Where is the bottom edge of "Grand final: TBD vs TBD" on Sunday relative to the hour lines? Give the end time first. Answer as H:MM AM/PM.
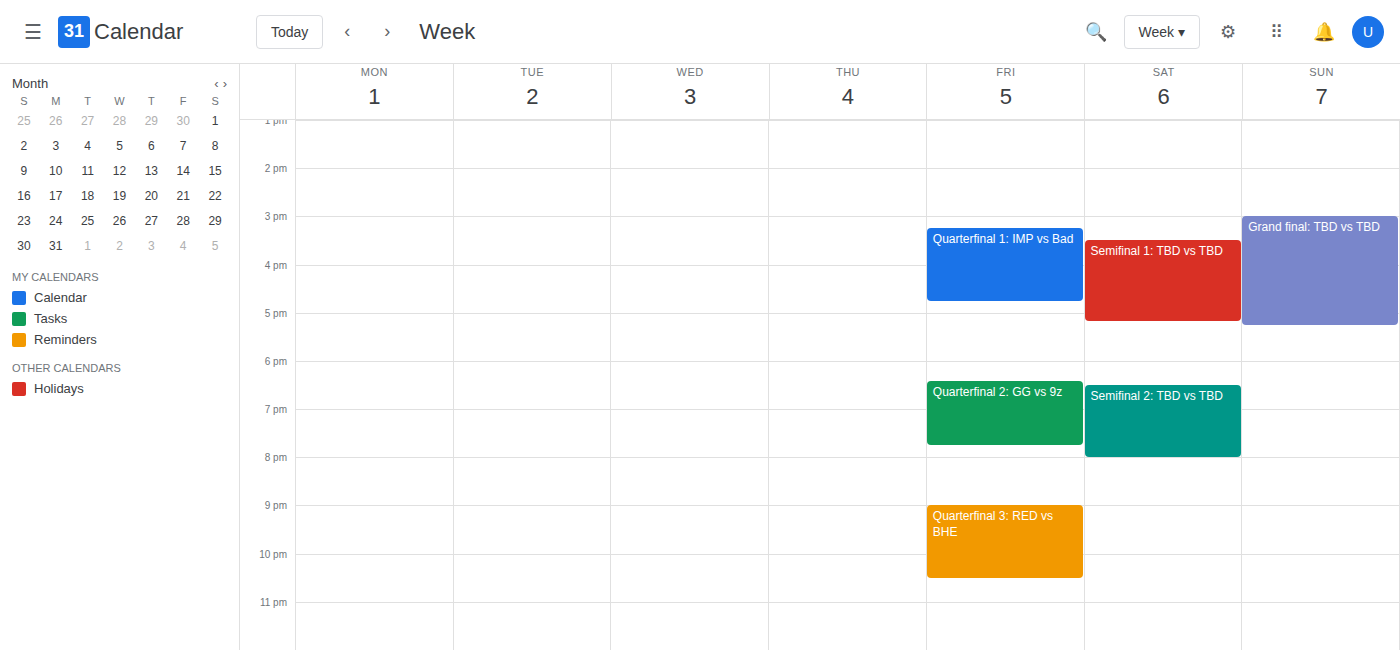
5:15 PM -- neither: a quarter of the way from the 5 PM line to the 6 PM line.